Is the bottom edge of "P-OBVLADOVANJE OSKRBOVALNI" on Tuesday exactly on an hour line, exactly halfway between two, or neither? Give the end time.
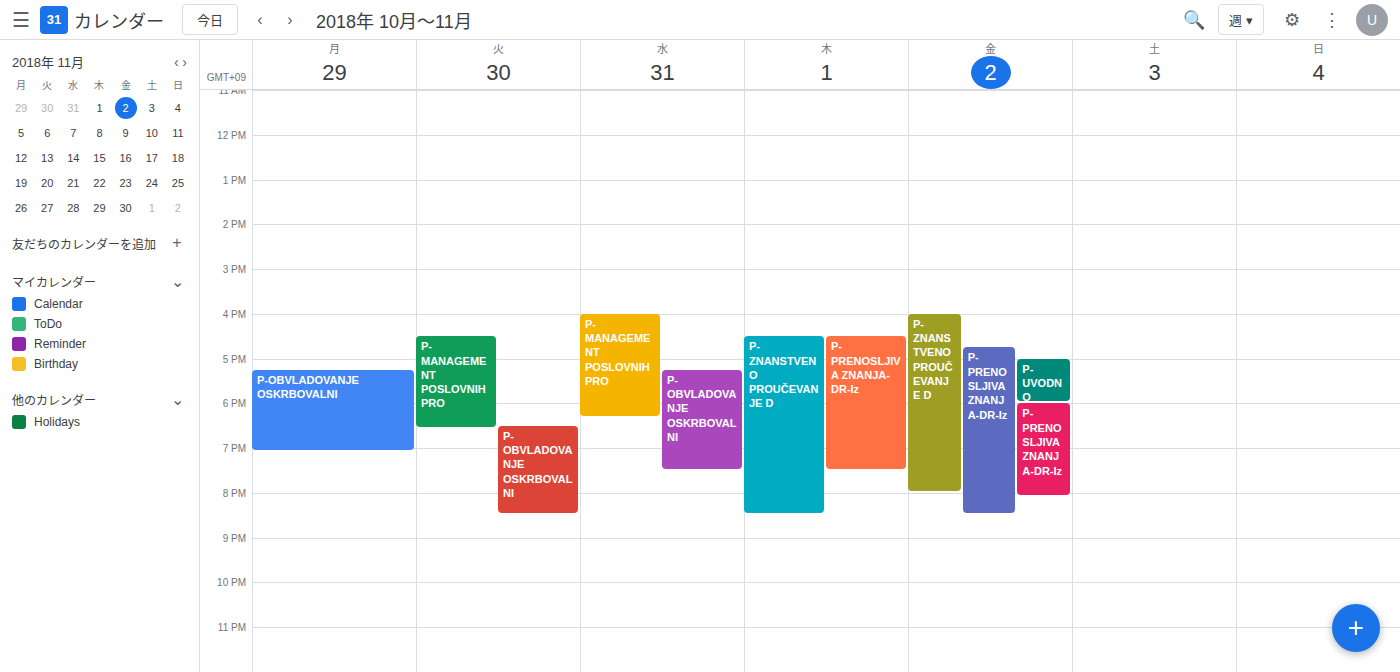
8:30 PM -- halfway between the 8 PM and 9 PM lines.